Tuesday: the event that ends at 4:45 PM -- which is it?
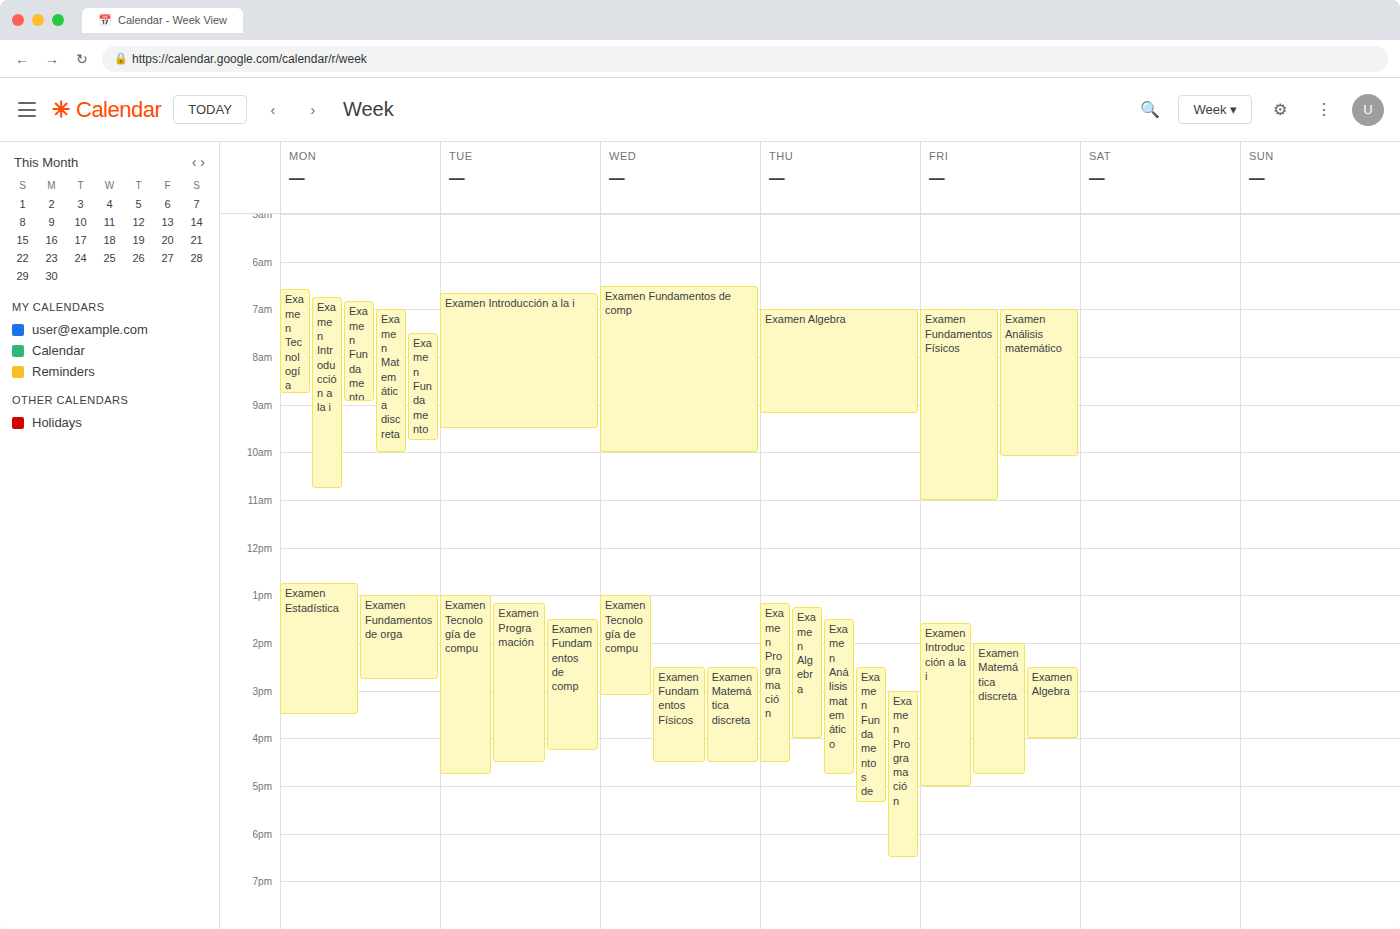
"Examen Tecnología de compu"